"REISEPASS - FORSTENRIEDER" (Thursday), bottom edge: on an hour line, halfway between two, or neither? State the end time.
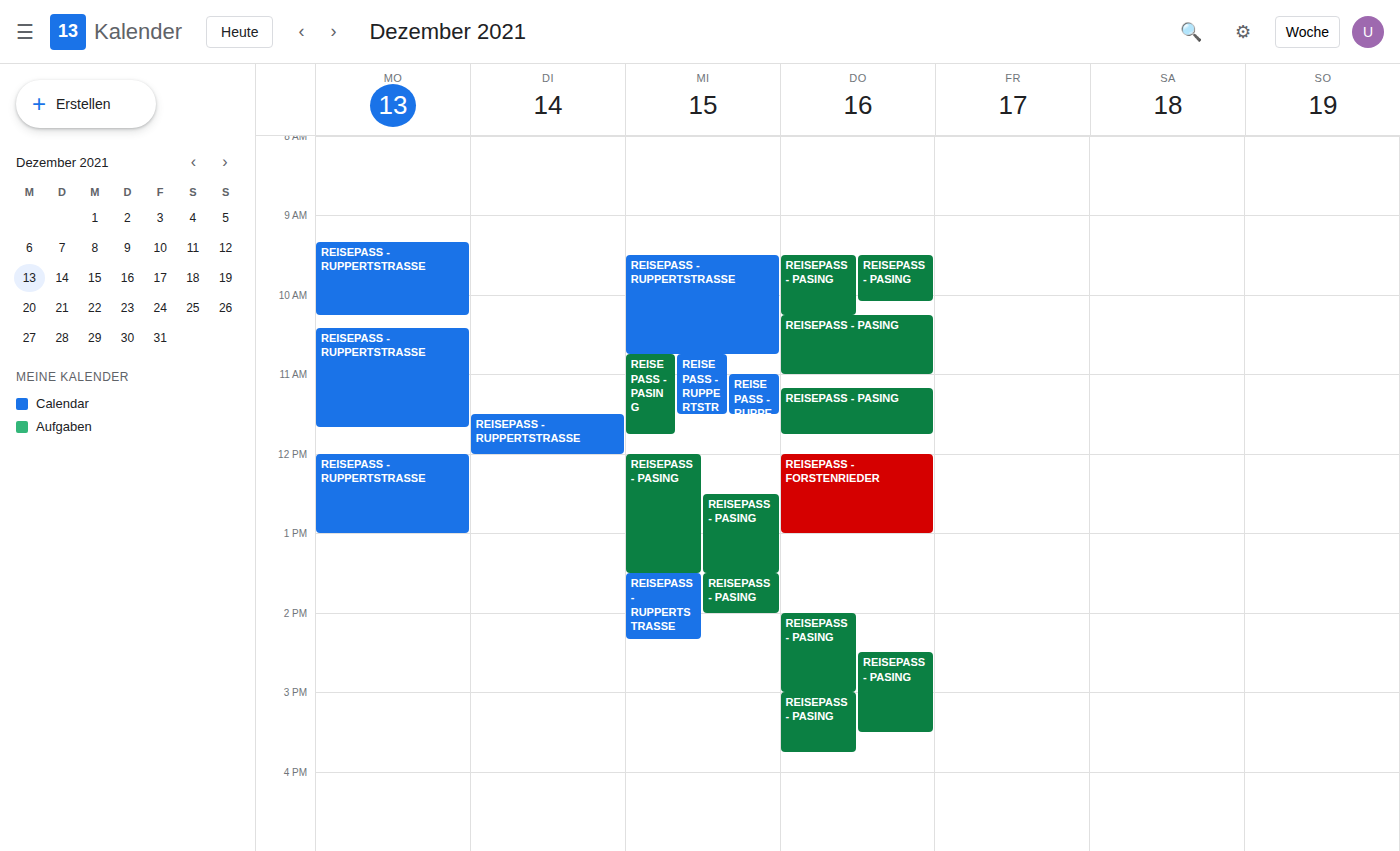
13:00 -- exactly on the 13:00 line.